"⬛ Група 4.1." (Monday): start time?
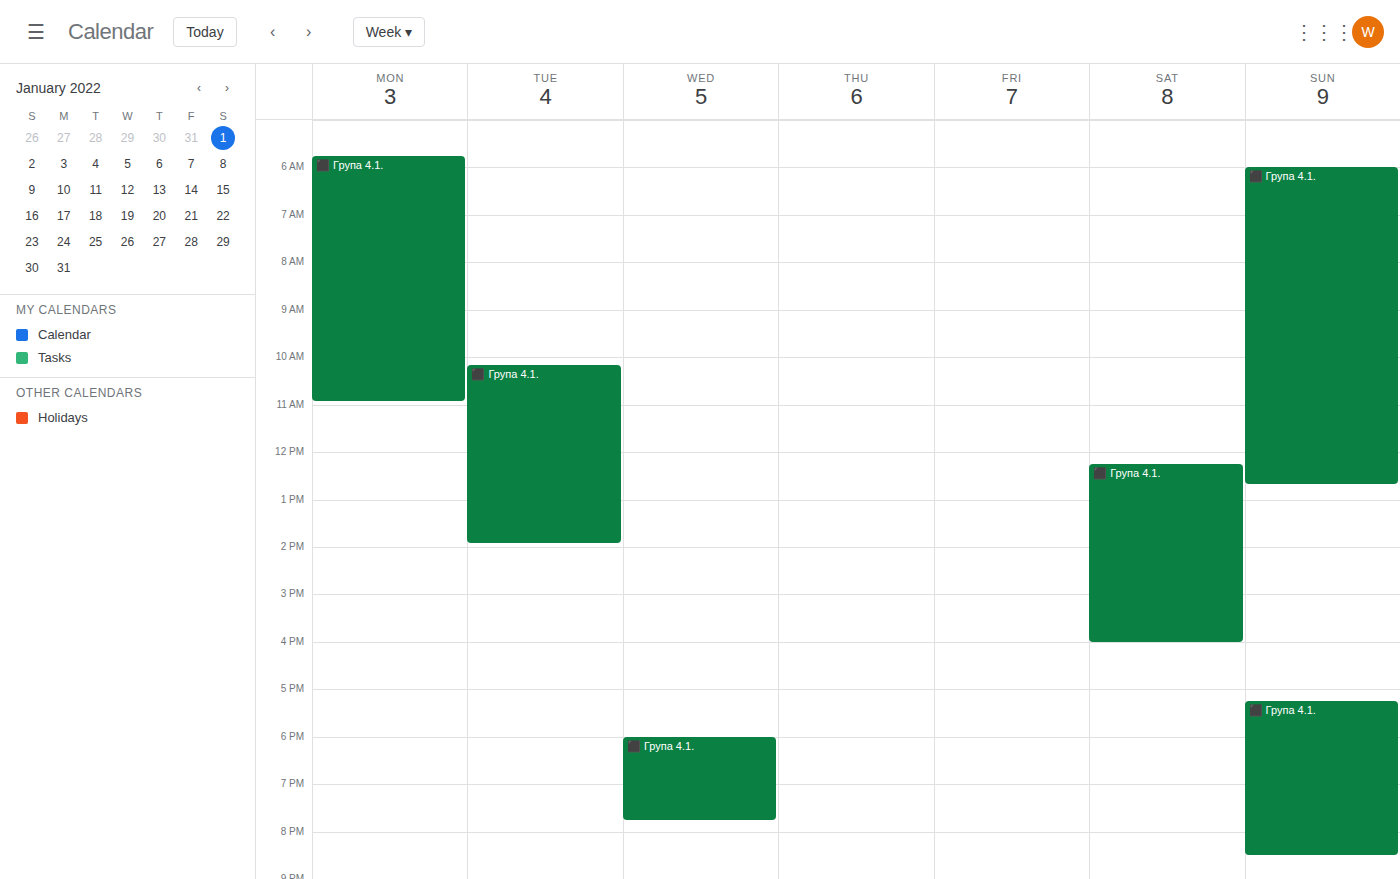
5:45 AM